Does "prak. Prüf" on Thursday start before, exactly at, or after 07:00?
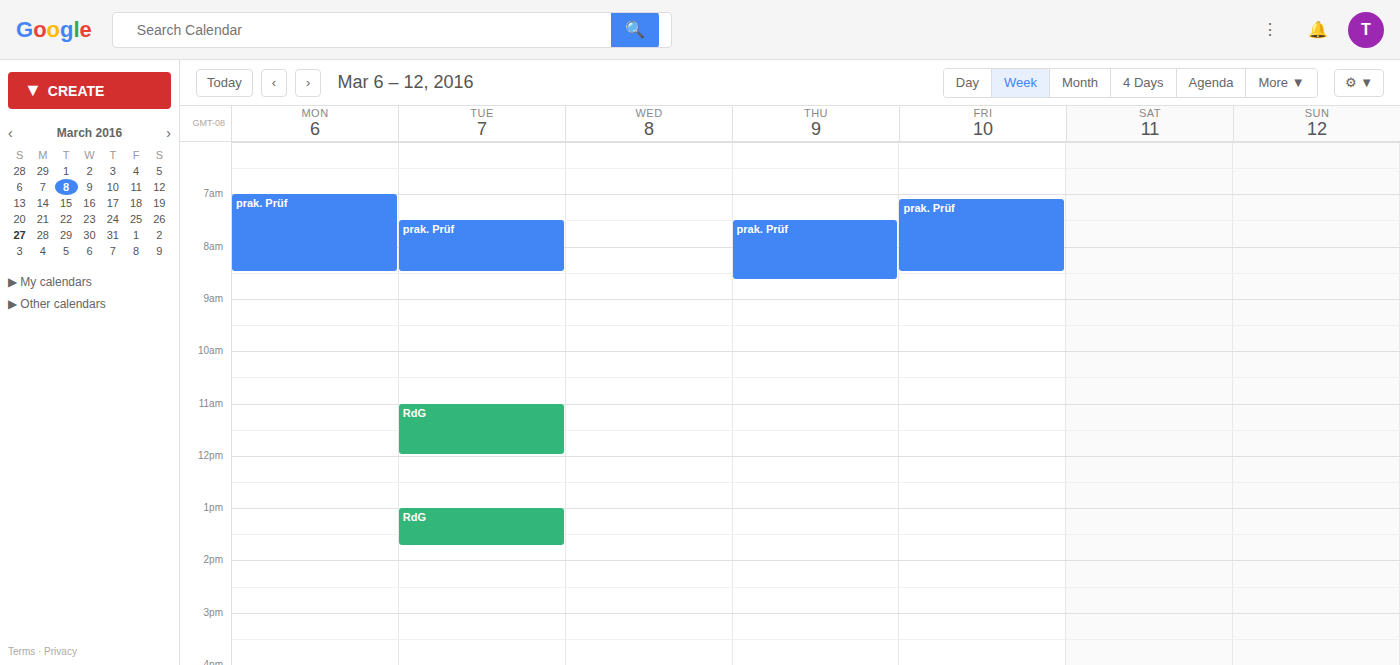
07:30 -- after 07:00, 30 minutes below the 07:00 line.